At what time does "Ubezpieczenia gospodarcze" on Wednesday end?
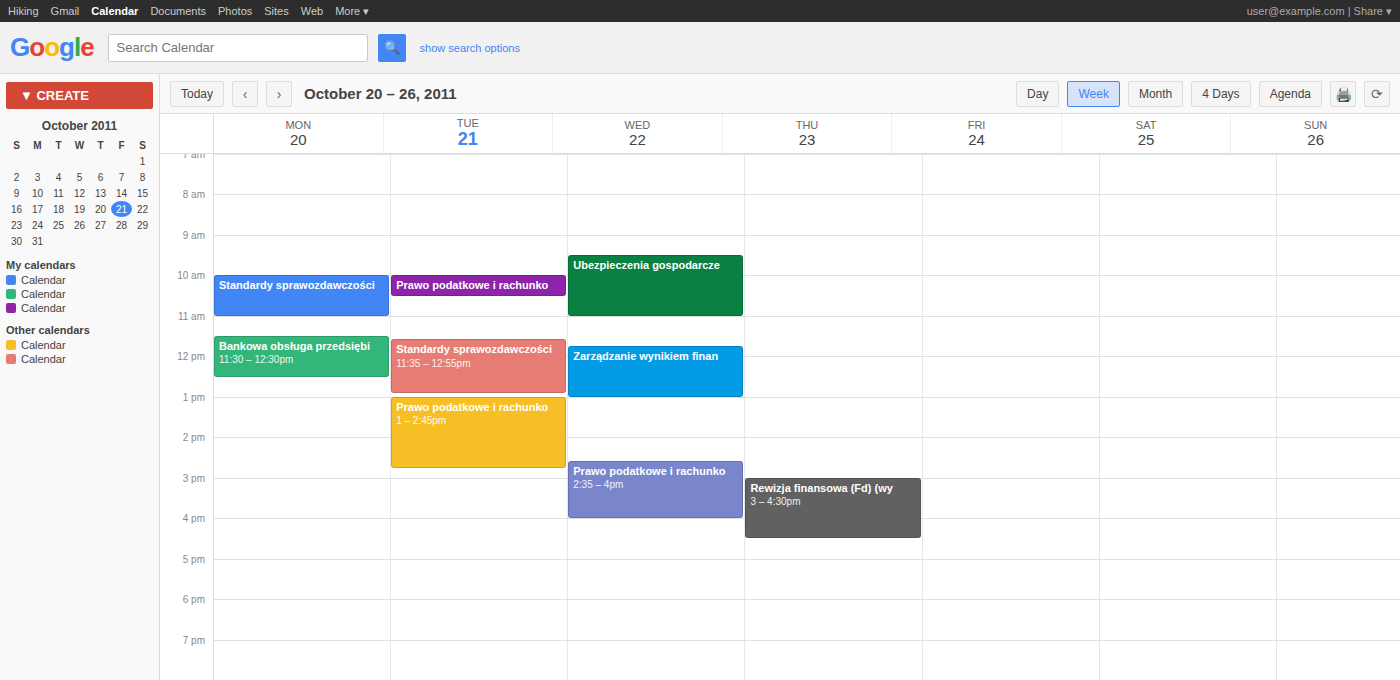
11:00 AM